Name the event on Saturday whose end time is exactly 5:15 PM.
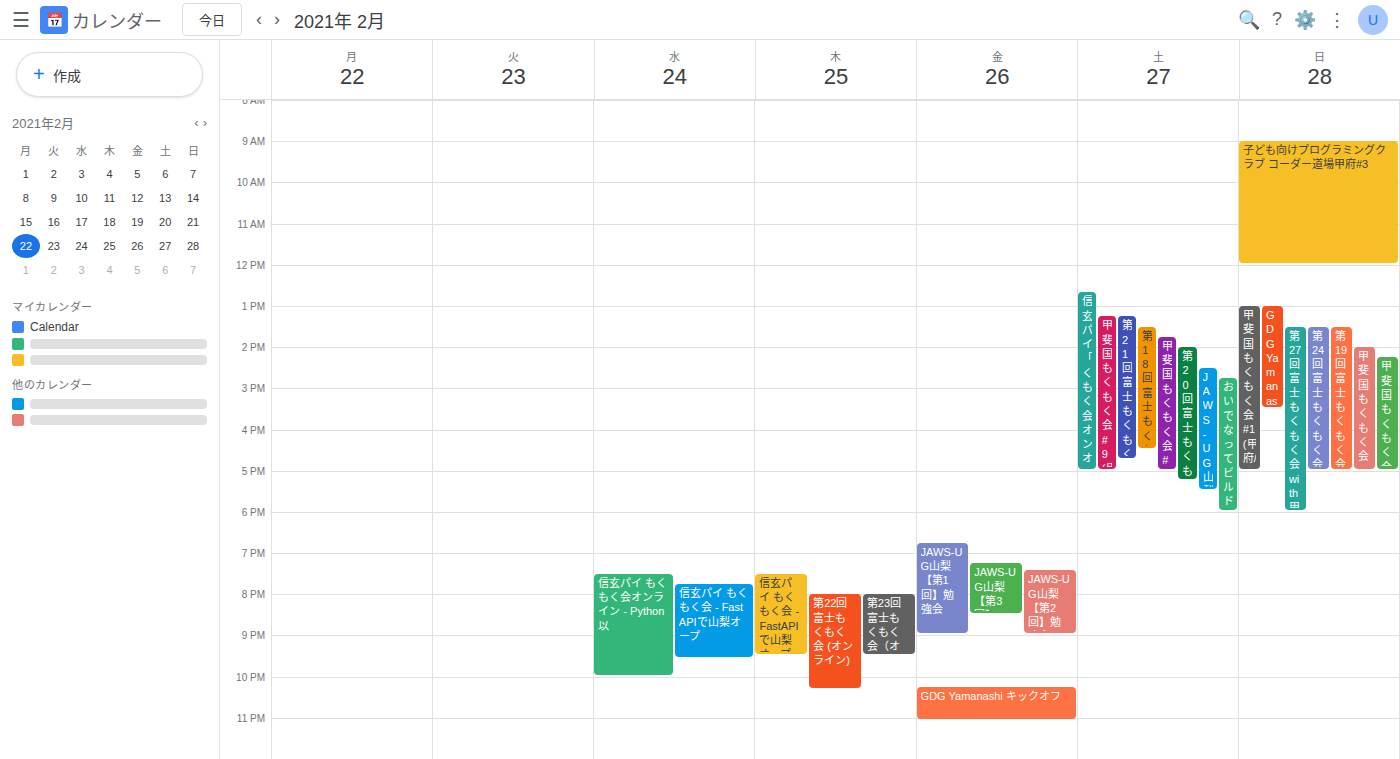
"第20回 富士もくもく会 (オフライン & オンライ"